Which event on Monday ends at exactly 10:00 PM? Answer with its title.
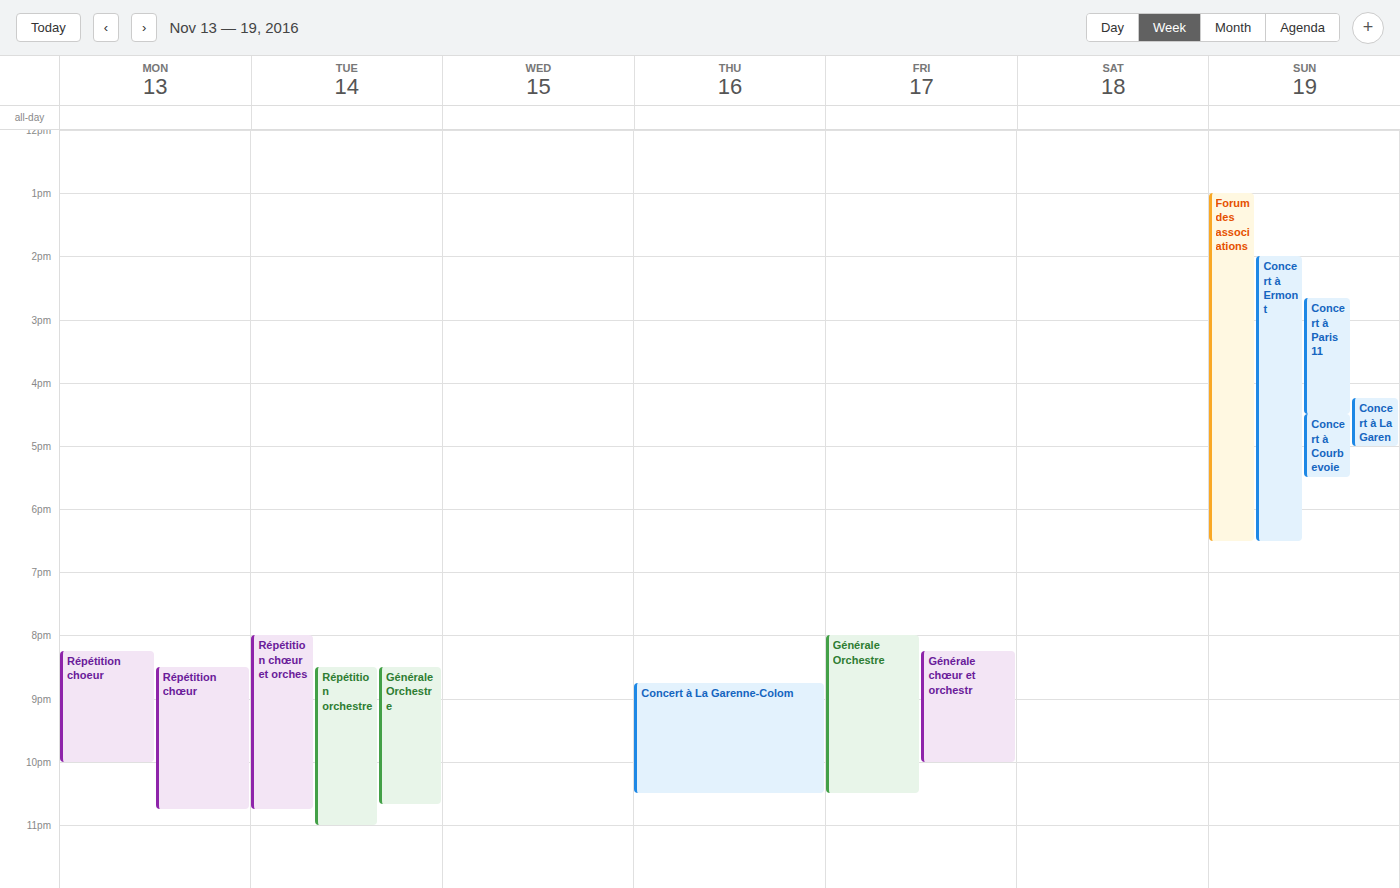
"Répétition choeur"